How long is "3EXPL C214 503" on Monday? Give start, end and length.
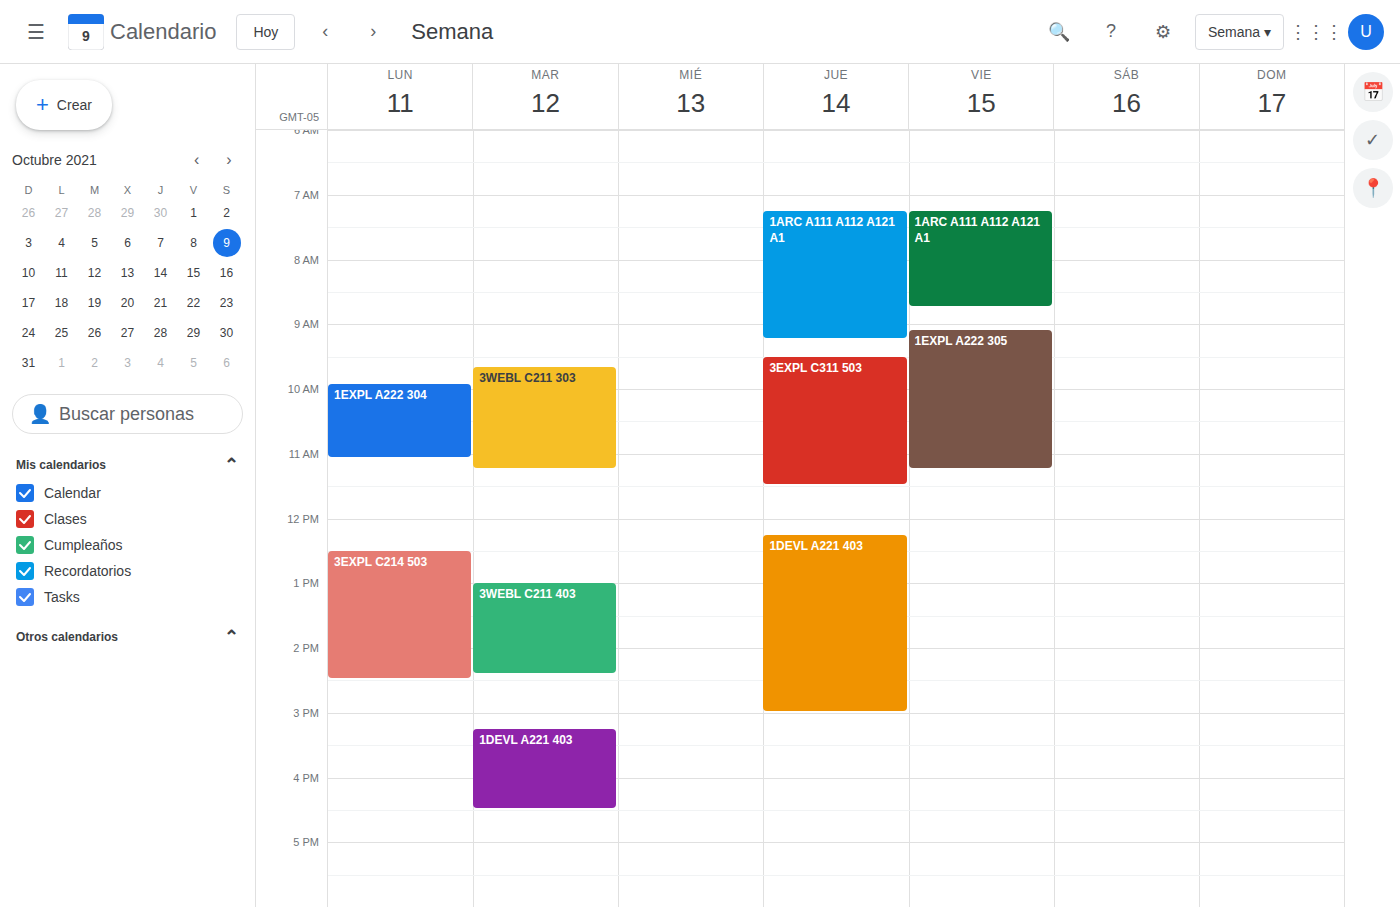
12:30 PM to 2:30 PM, 2 hours